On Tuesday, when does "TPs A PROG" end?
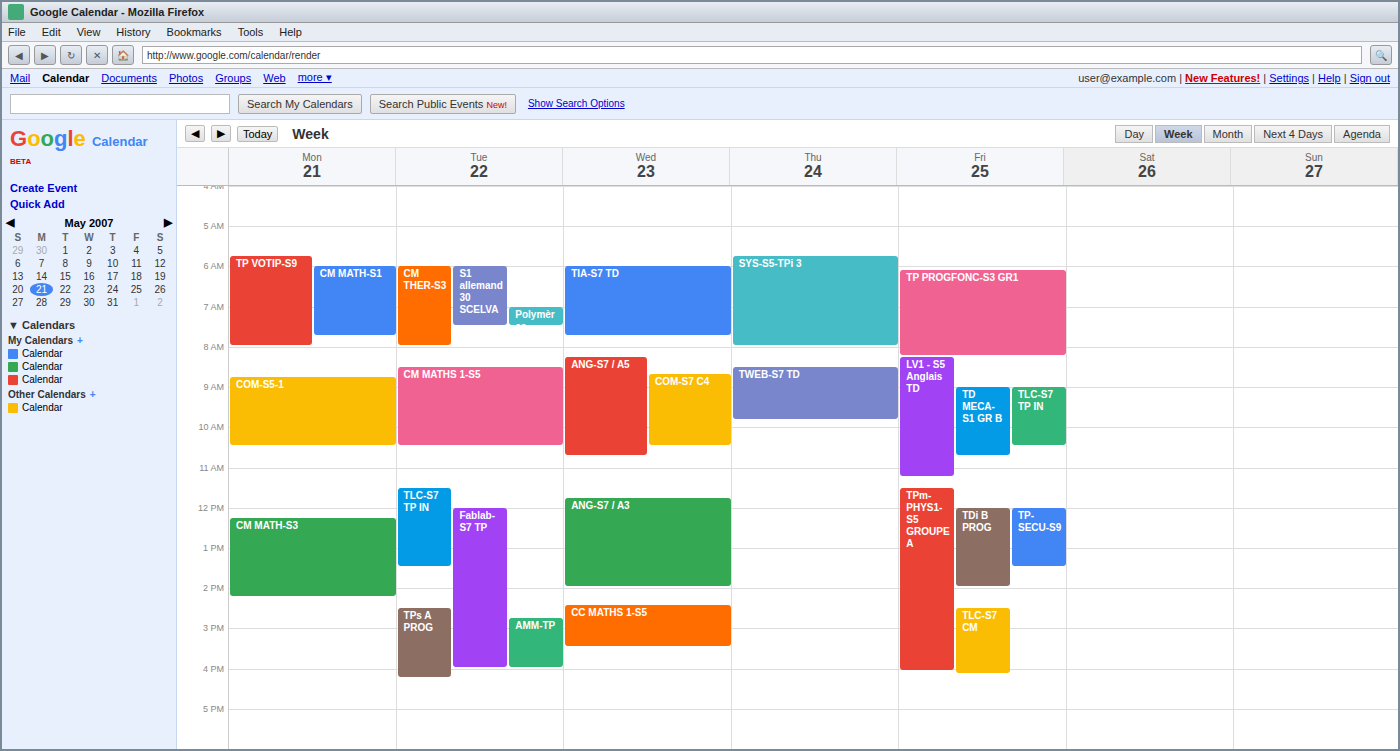
4:15 PM